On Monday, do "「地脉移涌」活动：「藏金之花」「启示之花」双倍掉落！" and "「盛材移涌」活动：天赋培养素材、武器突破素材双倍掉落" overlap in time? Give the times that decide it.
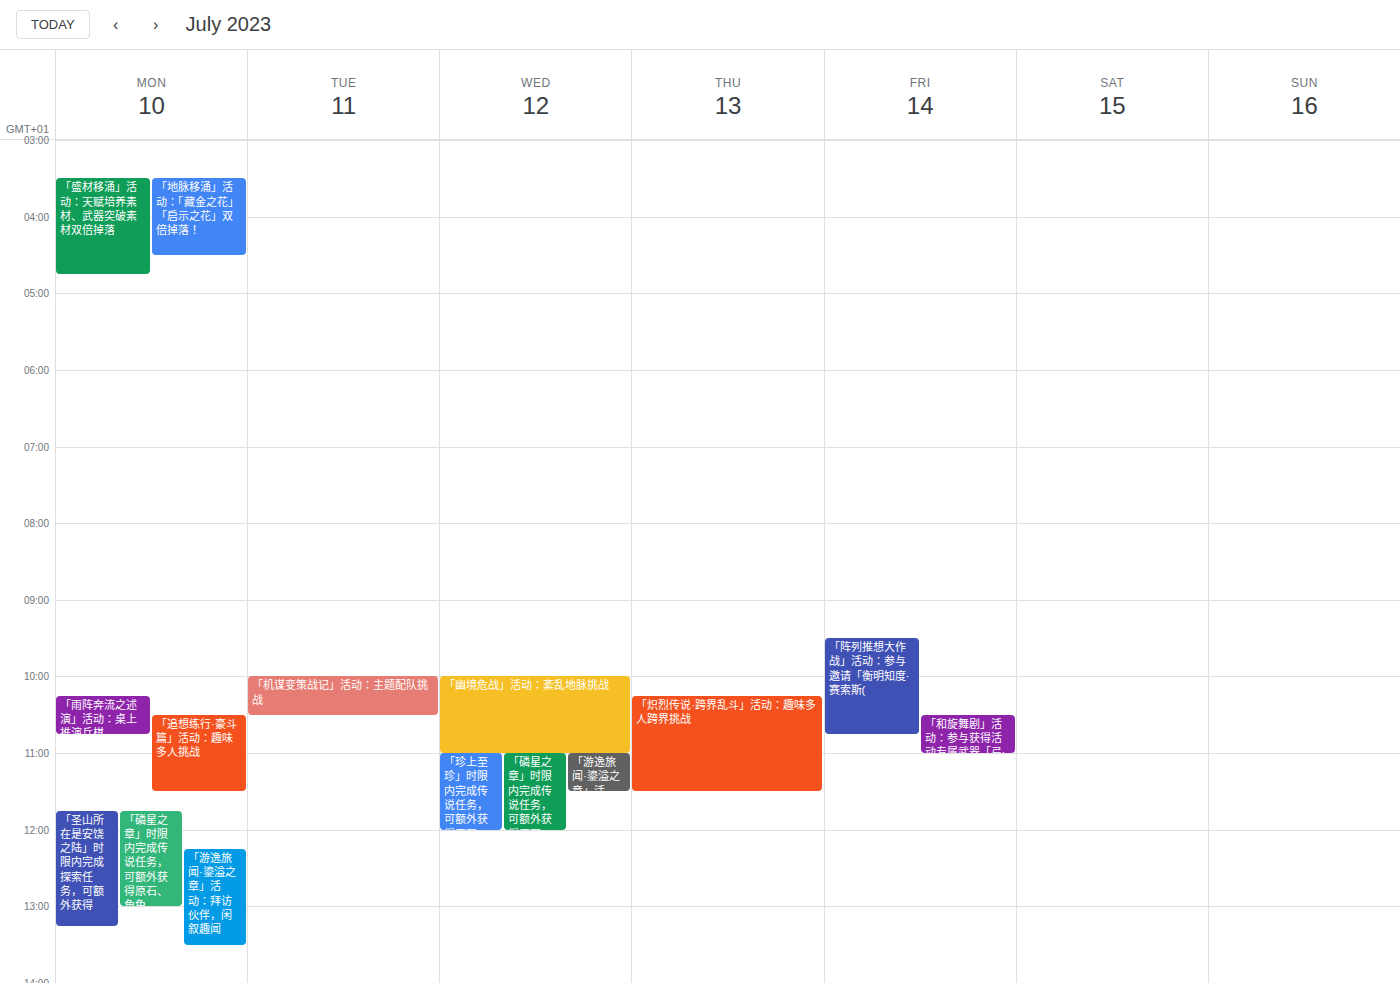
"「地脉移涌」活动：「藏金之花」「启示之花」双倍掉落！" runs 03:30 to 04:30, inside "「盛材移涌」活动：天赋培养素材、武器突破素材双倍掉落" -- they overlap.